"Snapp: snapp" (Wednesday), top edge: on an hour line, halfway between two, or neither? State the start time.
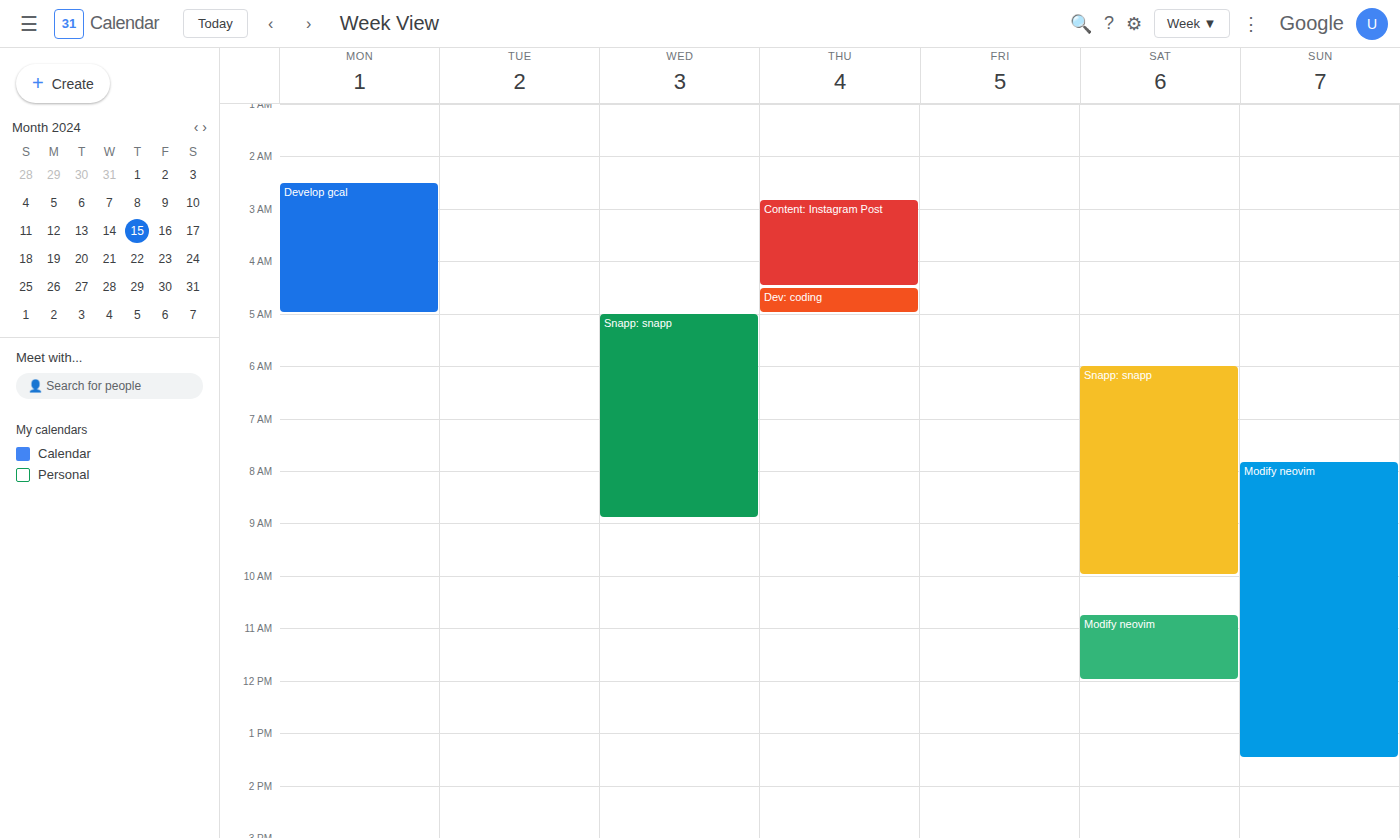
5:00 AM -- exactly on the 5 AM line.